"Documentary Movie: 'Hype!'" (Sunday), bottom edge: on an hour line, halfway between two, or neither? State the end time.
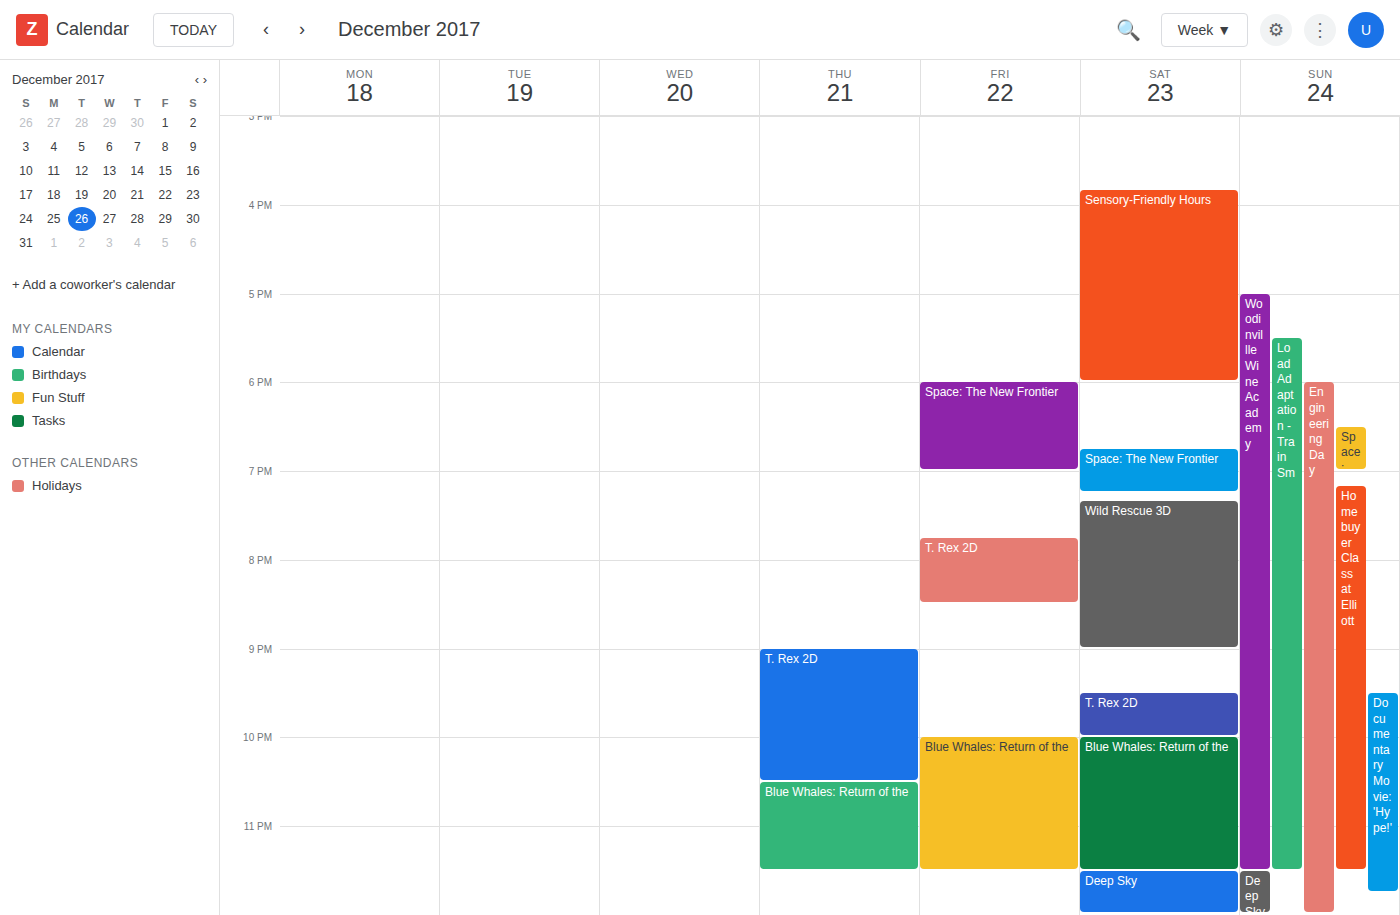
11:45 PM -- neither: three quarters of the way from the 11 PM line to the 12 AM line.